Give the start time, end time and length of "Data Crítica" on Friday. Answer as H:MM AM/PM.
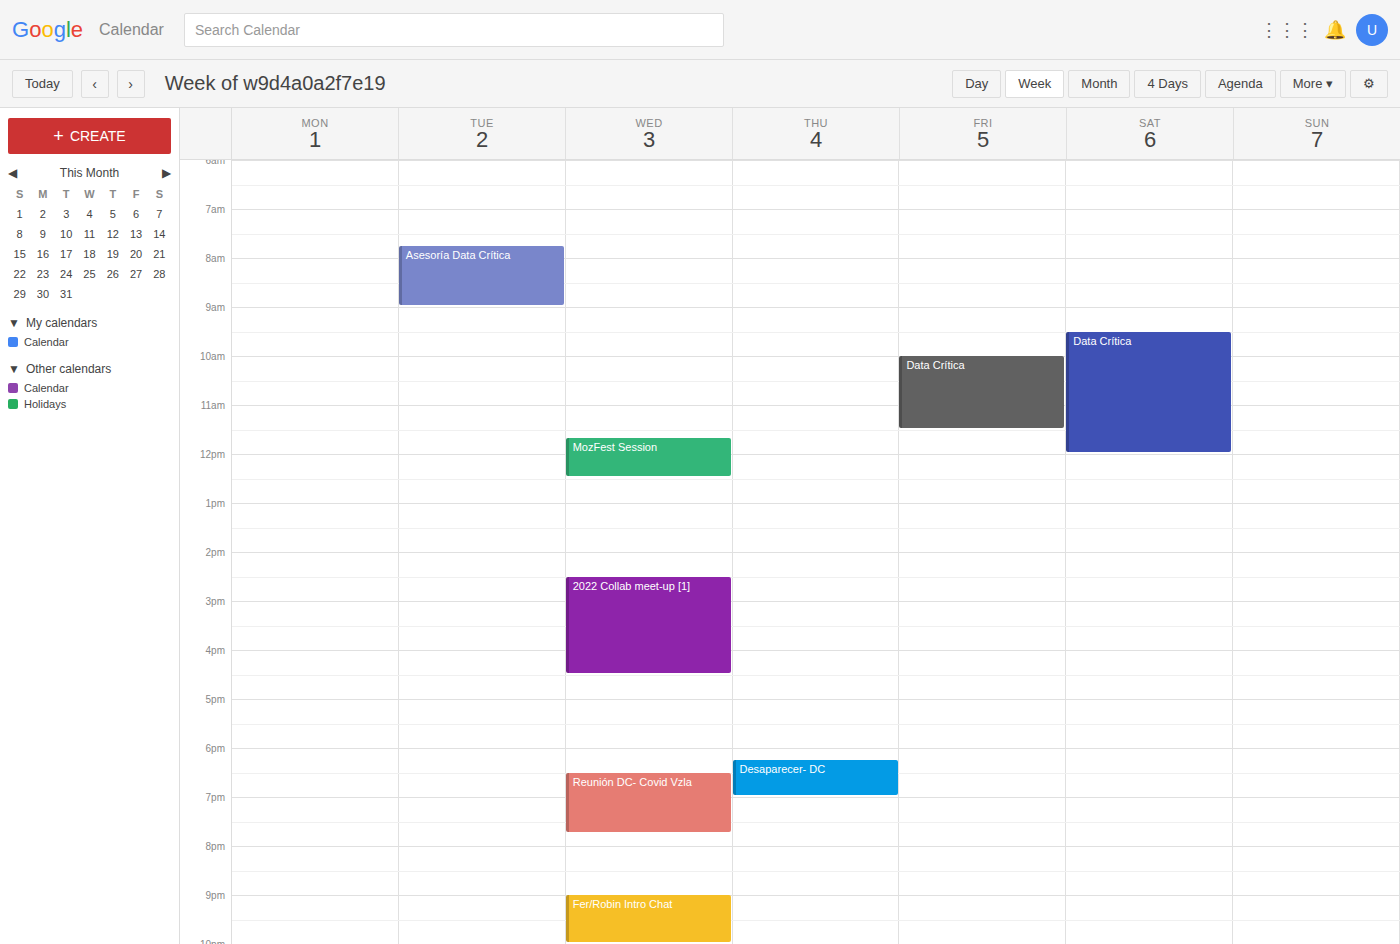
10:00 AM to 11:30 AM, 1 hour 30 minutes